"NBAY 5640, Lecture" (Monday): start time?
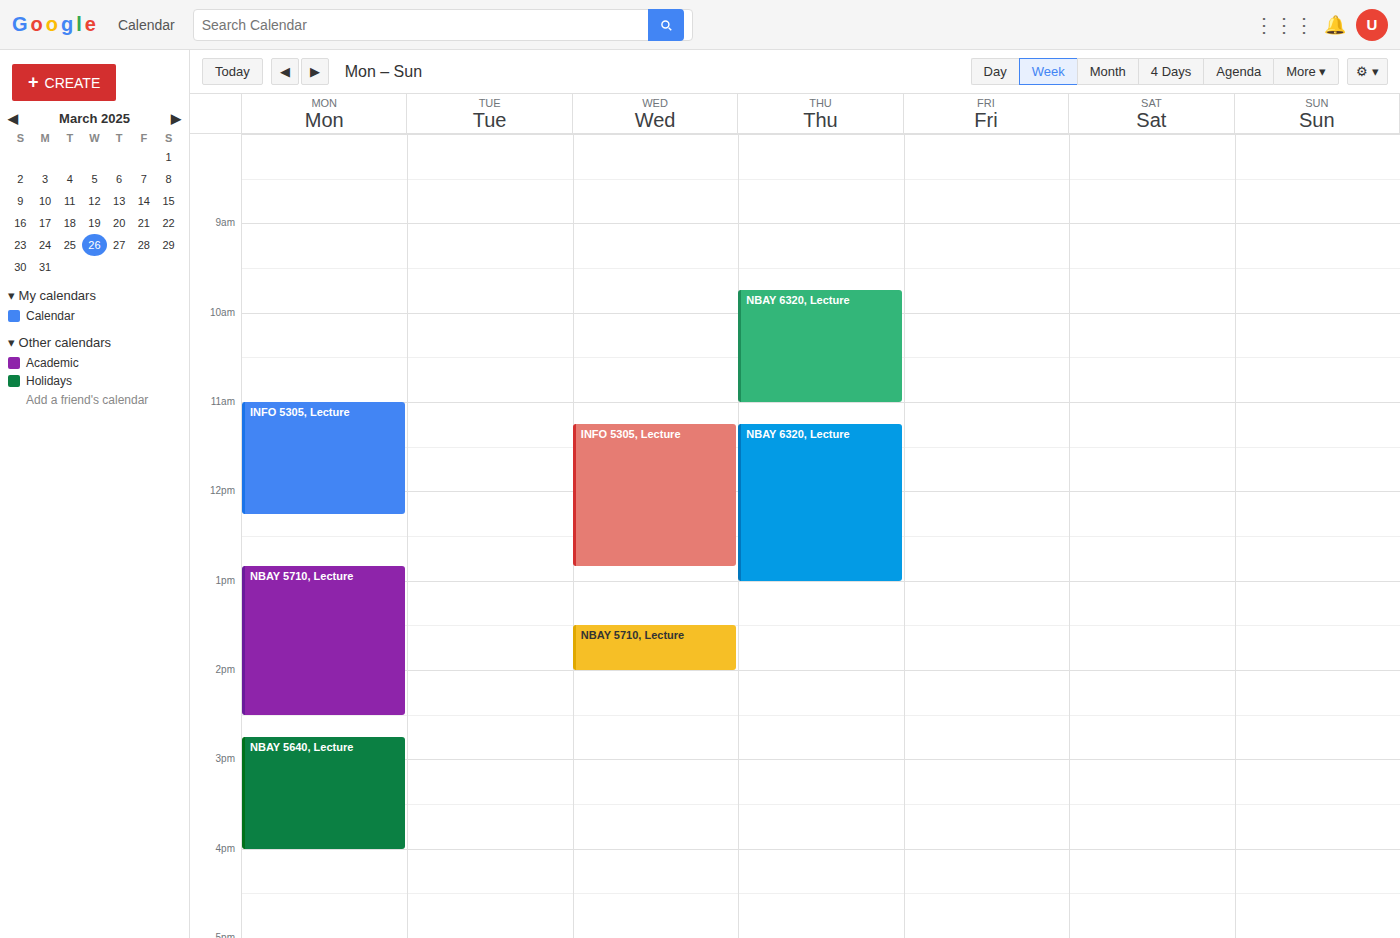
2:45 PM